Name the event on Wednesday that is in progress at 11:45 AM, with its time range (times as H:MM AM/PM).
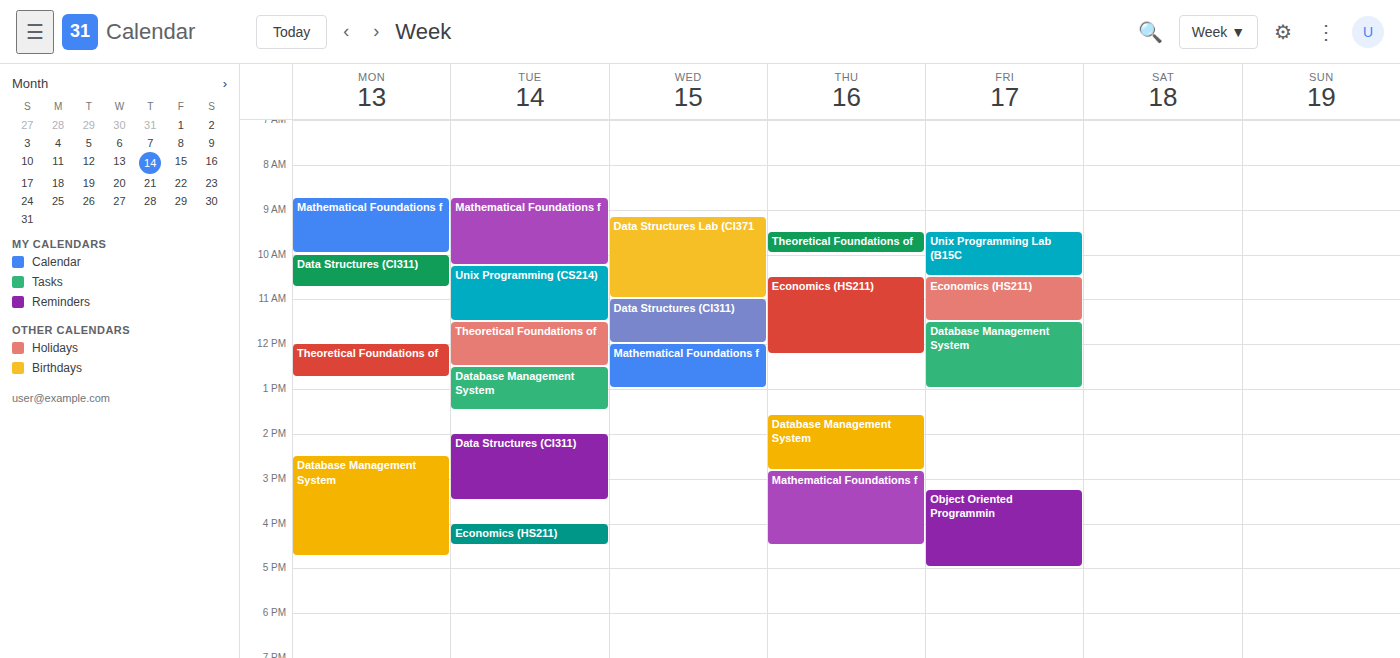
"Data Structures (CI311)", 11:00 AM to 12:00 PM